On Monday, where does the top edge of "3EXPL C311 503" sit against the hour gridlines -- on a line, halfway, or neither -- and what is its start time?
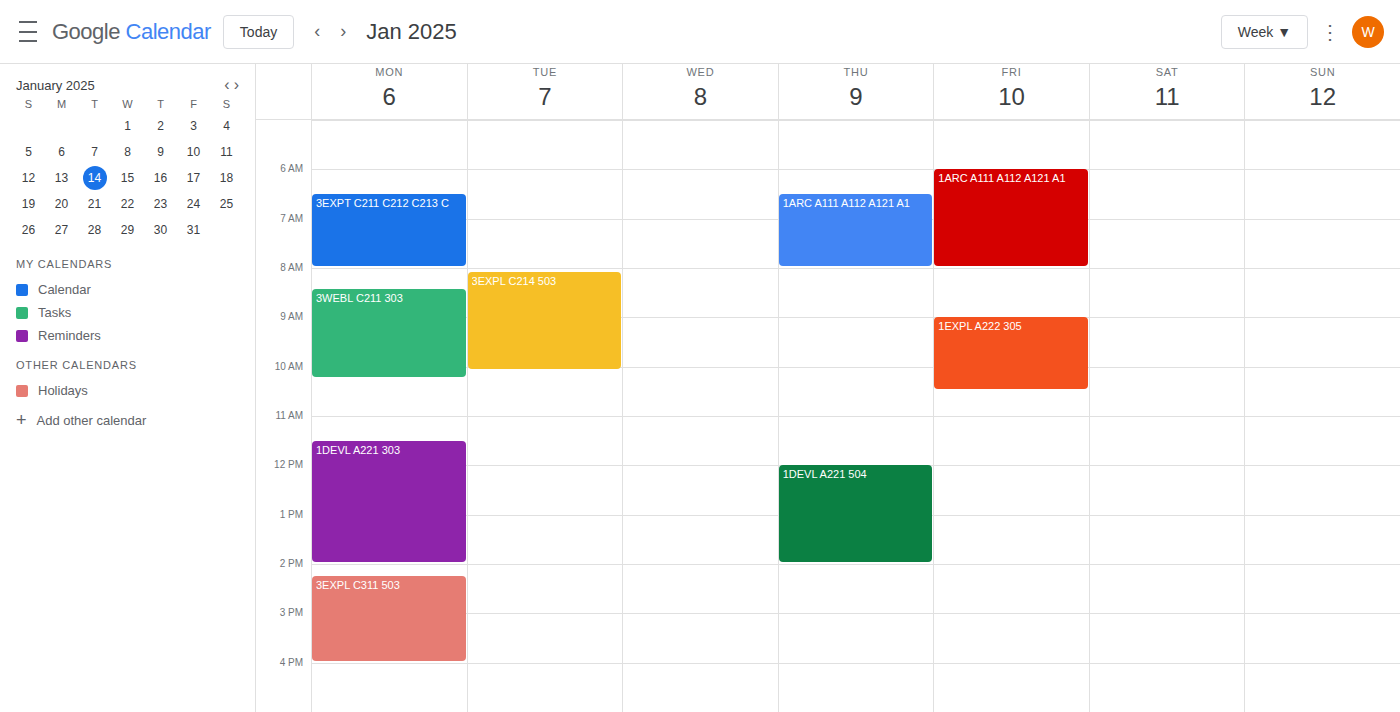
2:15 PM -- neither: a quarter of the way from the 2 PM line to the 3 PM line.